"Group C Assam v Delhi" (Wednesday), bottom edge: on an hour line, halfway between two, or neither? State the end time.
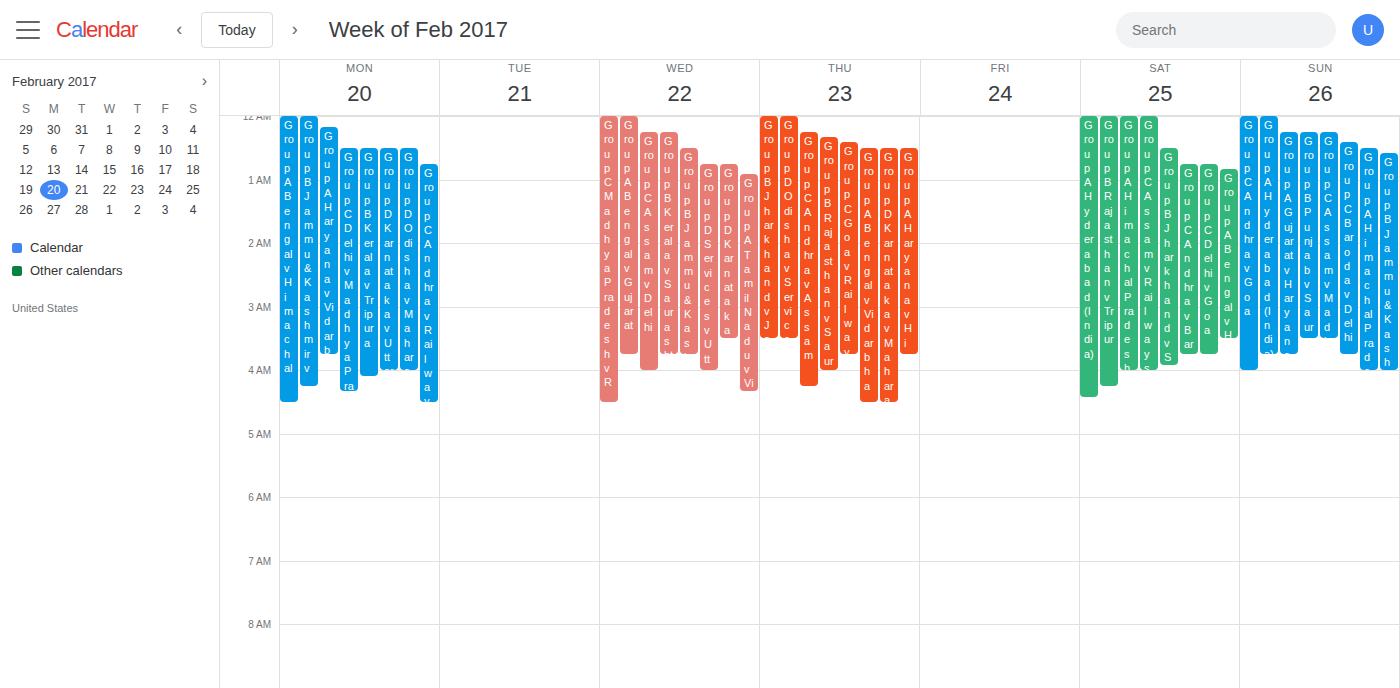
04:00 -- exactly on the 04:00 line.